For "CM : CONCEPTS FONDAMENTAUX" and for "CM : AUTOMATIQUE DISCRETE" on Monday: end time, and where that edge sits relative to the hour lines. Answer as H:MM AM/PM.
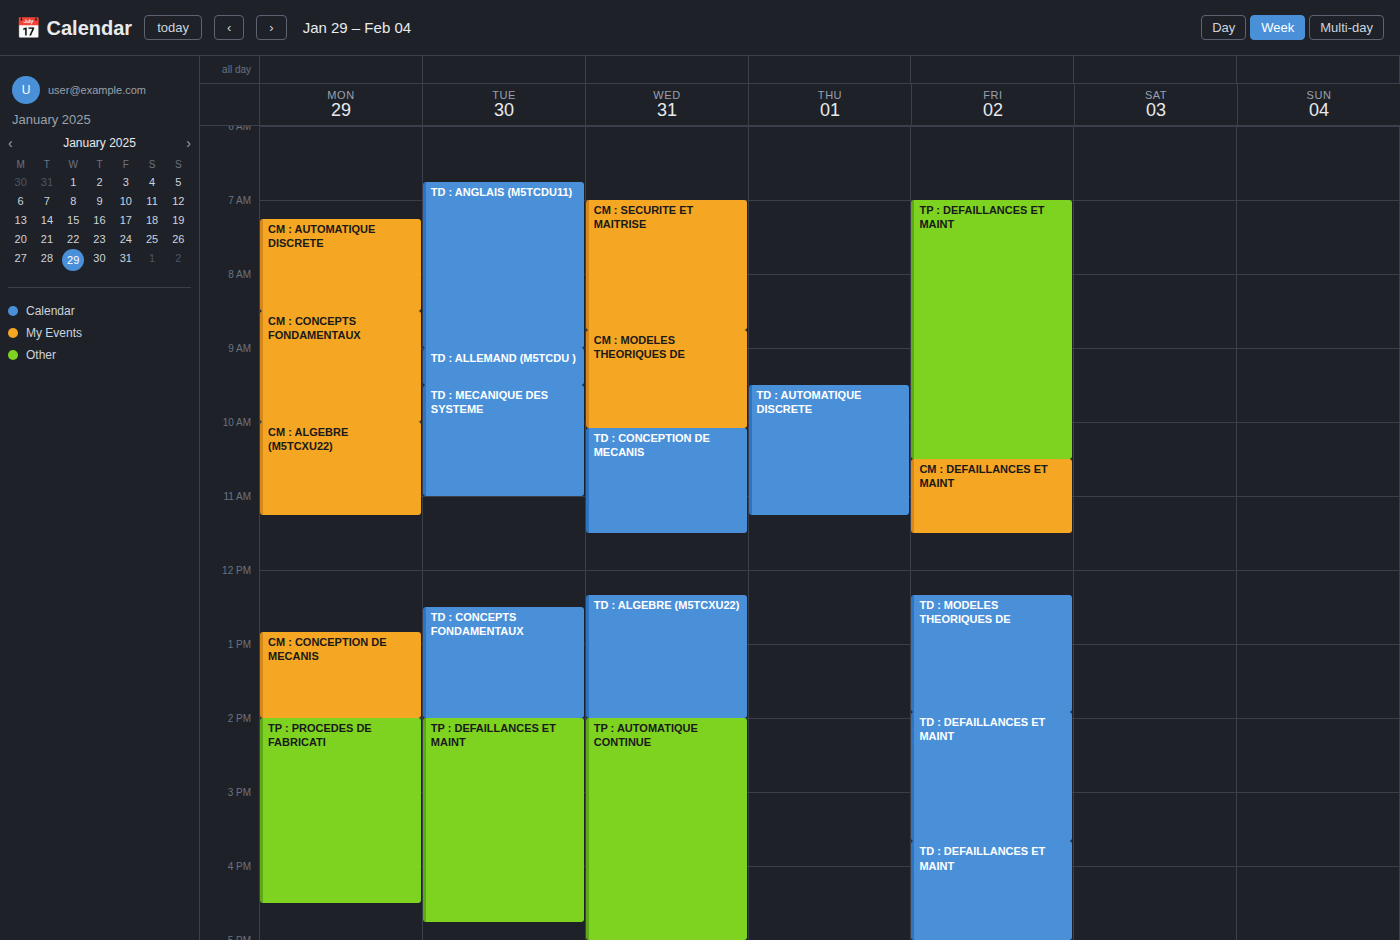
"CM : CONCEPTS FONDAMENTAUX": 10:00 AM, exactly on the 10 AM line. "CM : AUTOMATIQUE DISCRETE": 8:30 AM, halfway between the 8 AM and 9 AM lines.